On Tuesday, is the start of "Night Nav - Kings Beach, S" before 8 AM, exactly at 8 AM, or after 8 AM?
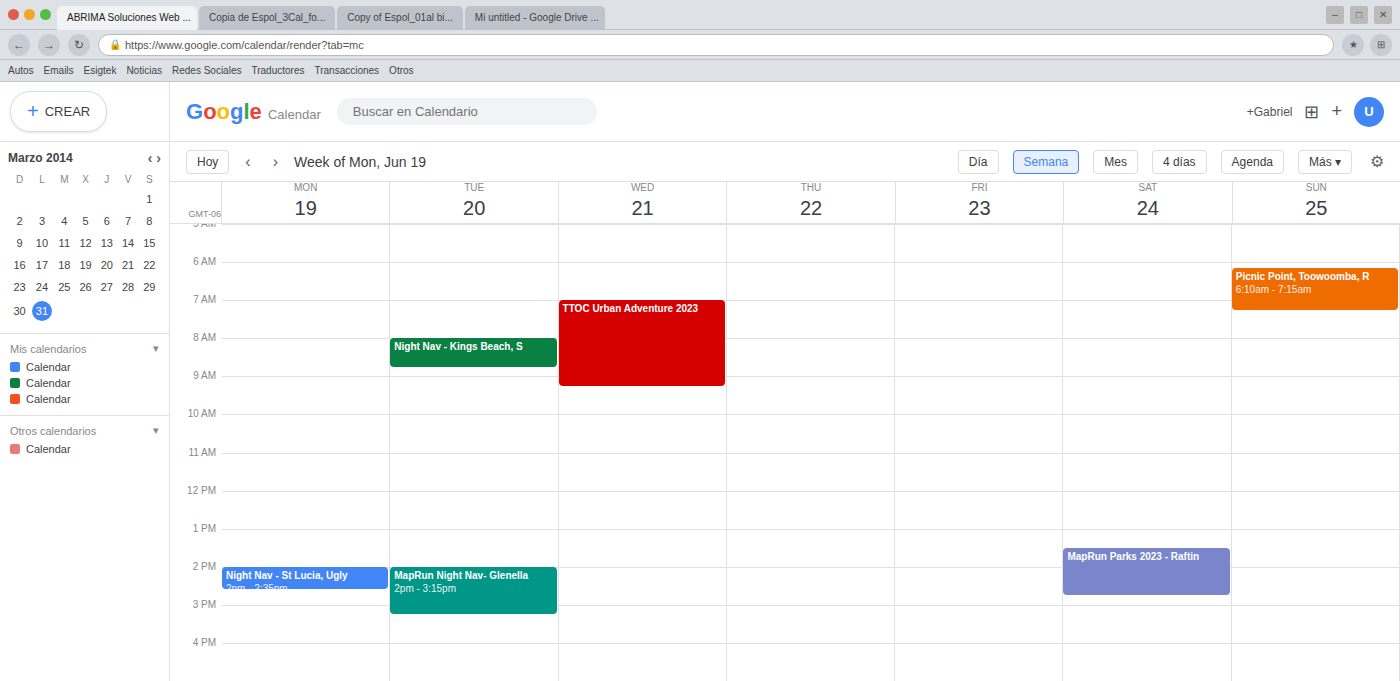
8:00 AM -- exactly at 8 AM, on the 8 AM line.